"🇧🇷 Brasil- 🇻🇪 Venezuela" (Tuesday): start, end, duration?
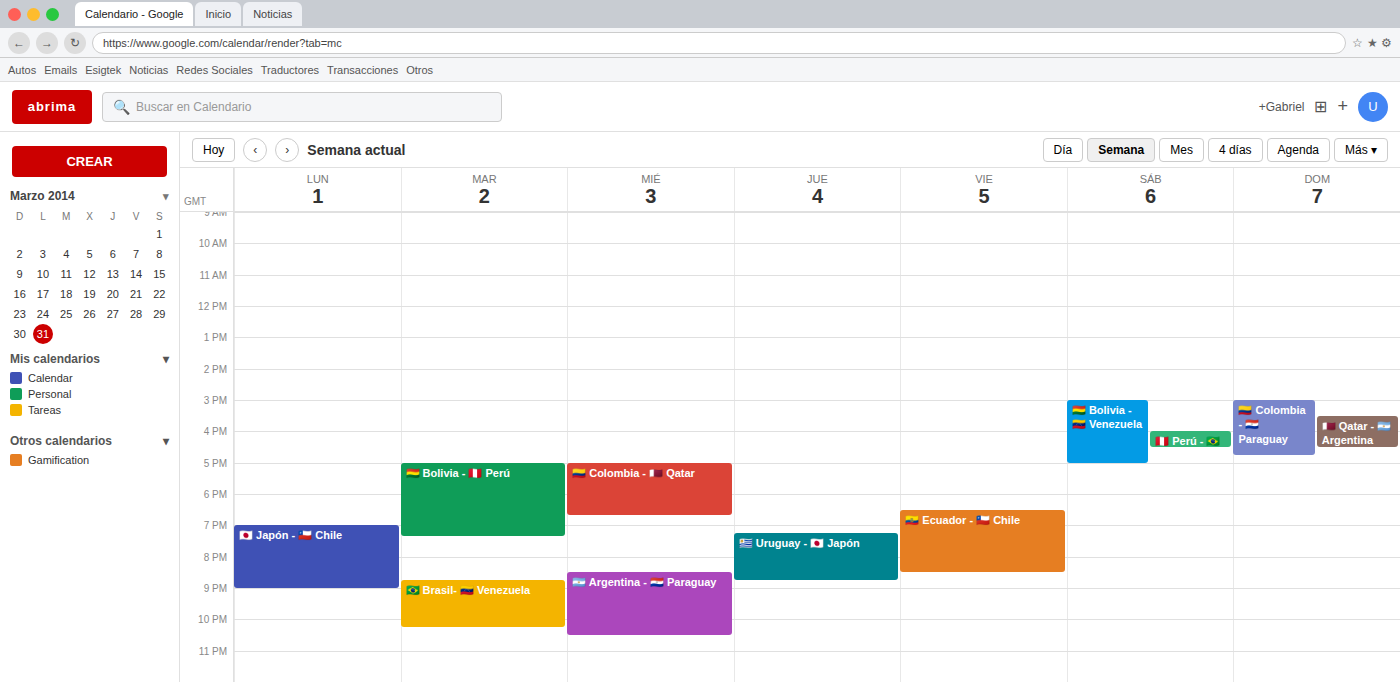
8:45 PM to 10:15 PM, 1 hour 30 minutes